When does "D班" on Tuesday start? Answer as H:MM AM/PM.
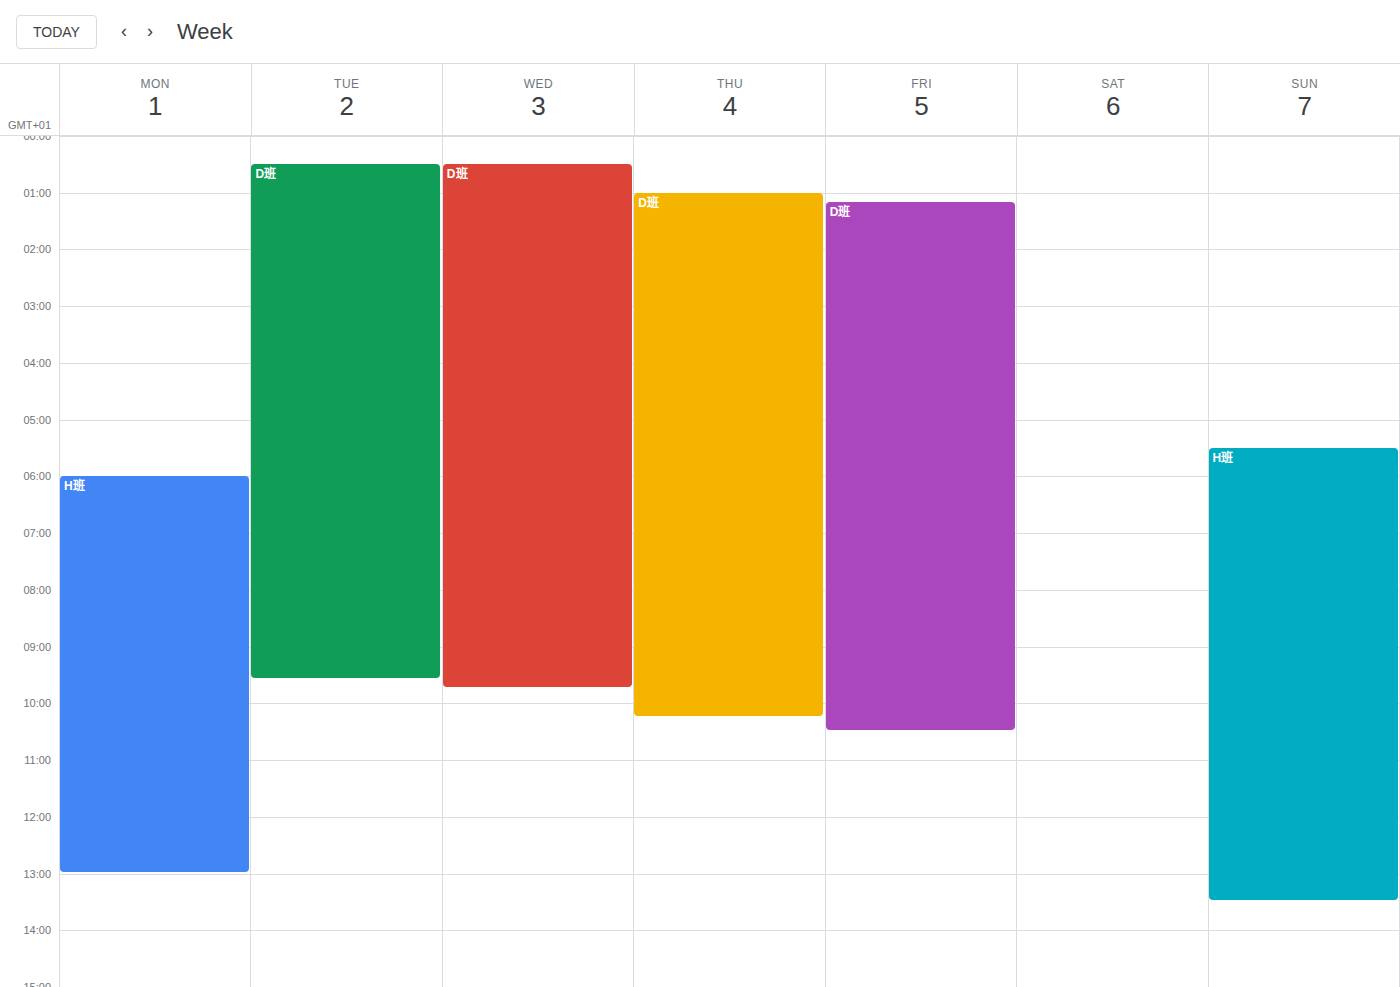
12:30 AM